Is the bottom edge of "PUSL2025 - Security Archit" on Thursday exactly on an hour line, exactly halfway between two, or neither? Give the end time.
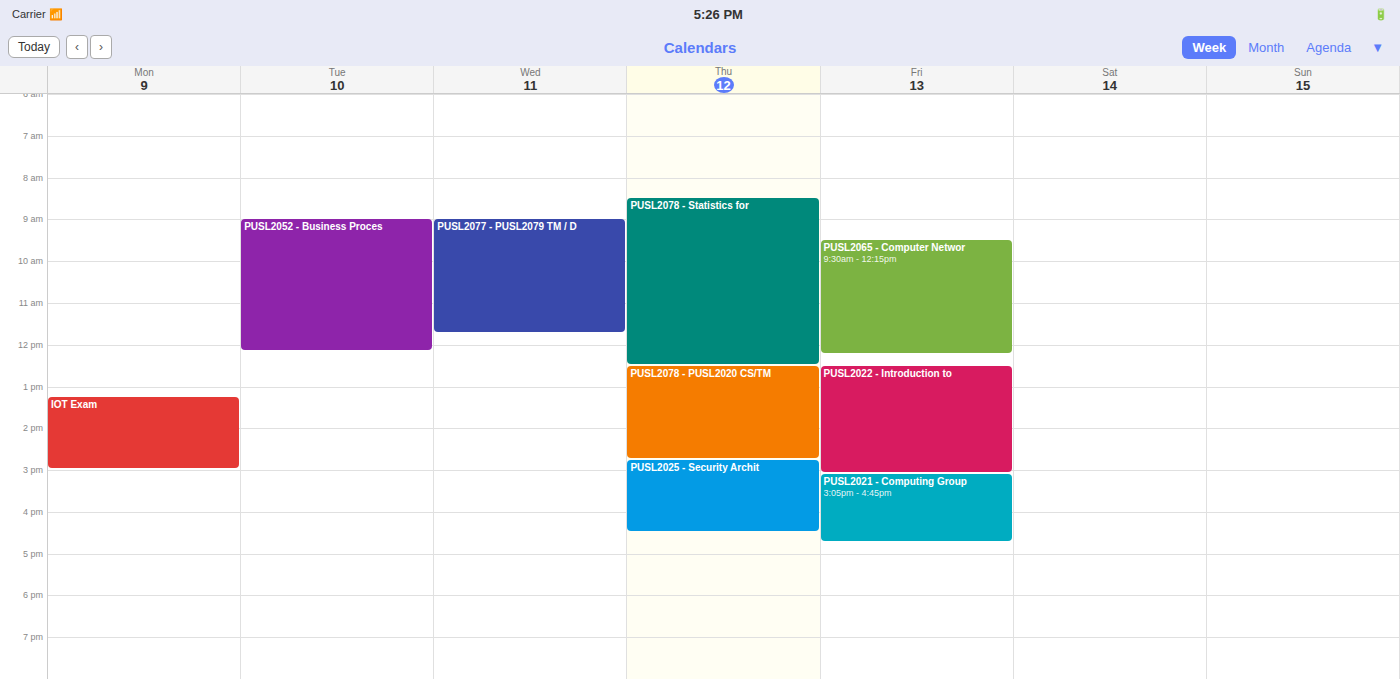
4:30 PM -- halfway between the 4 PM and 5 PM lines.